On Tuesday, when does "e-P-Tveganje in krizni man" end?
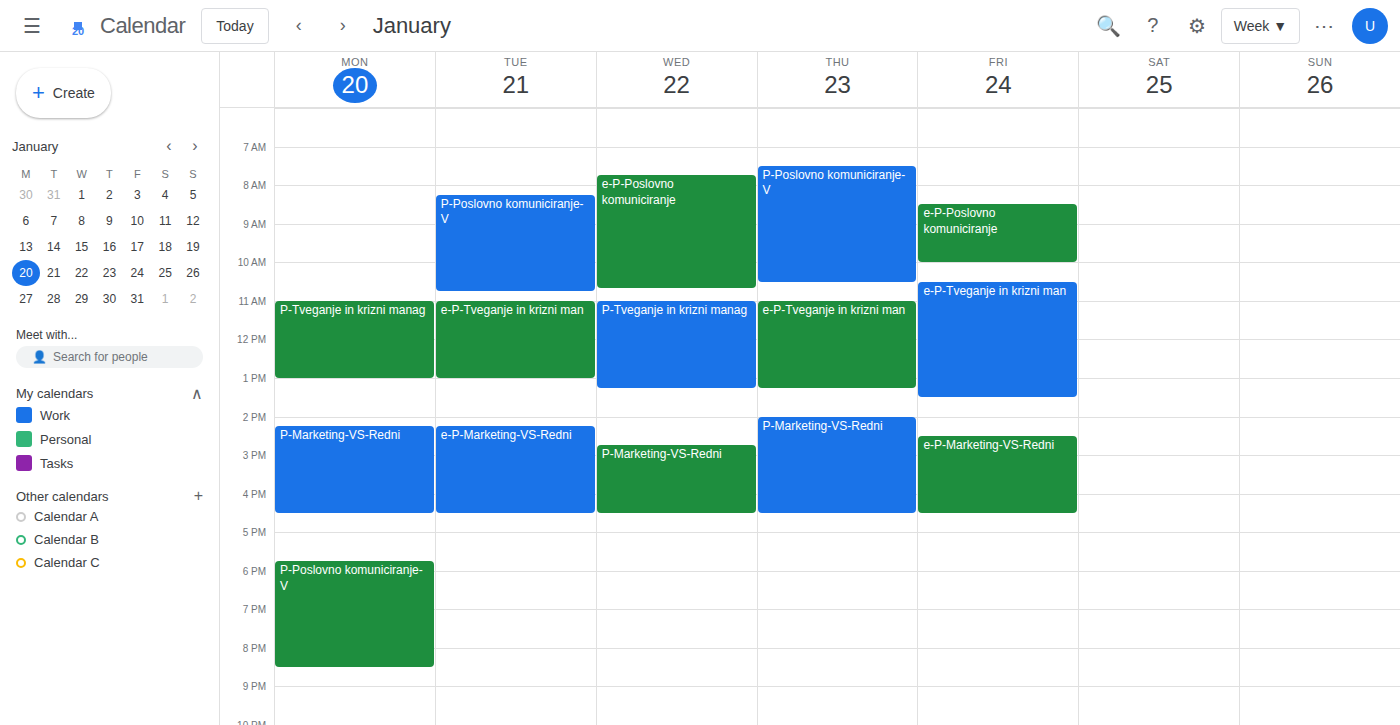
13:00